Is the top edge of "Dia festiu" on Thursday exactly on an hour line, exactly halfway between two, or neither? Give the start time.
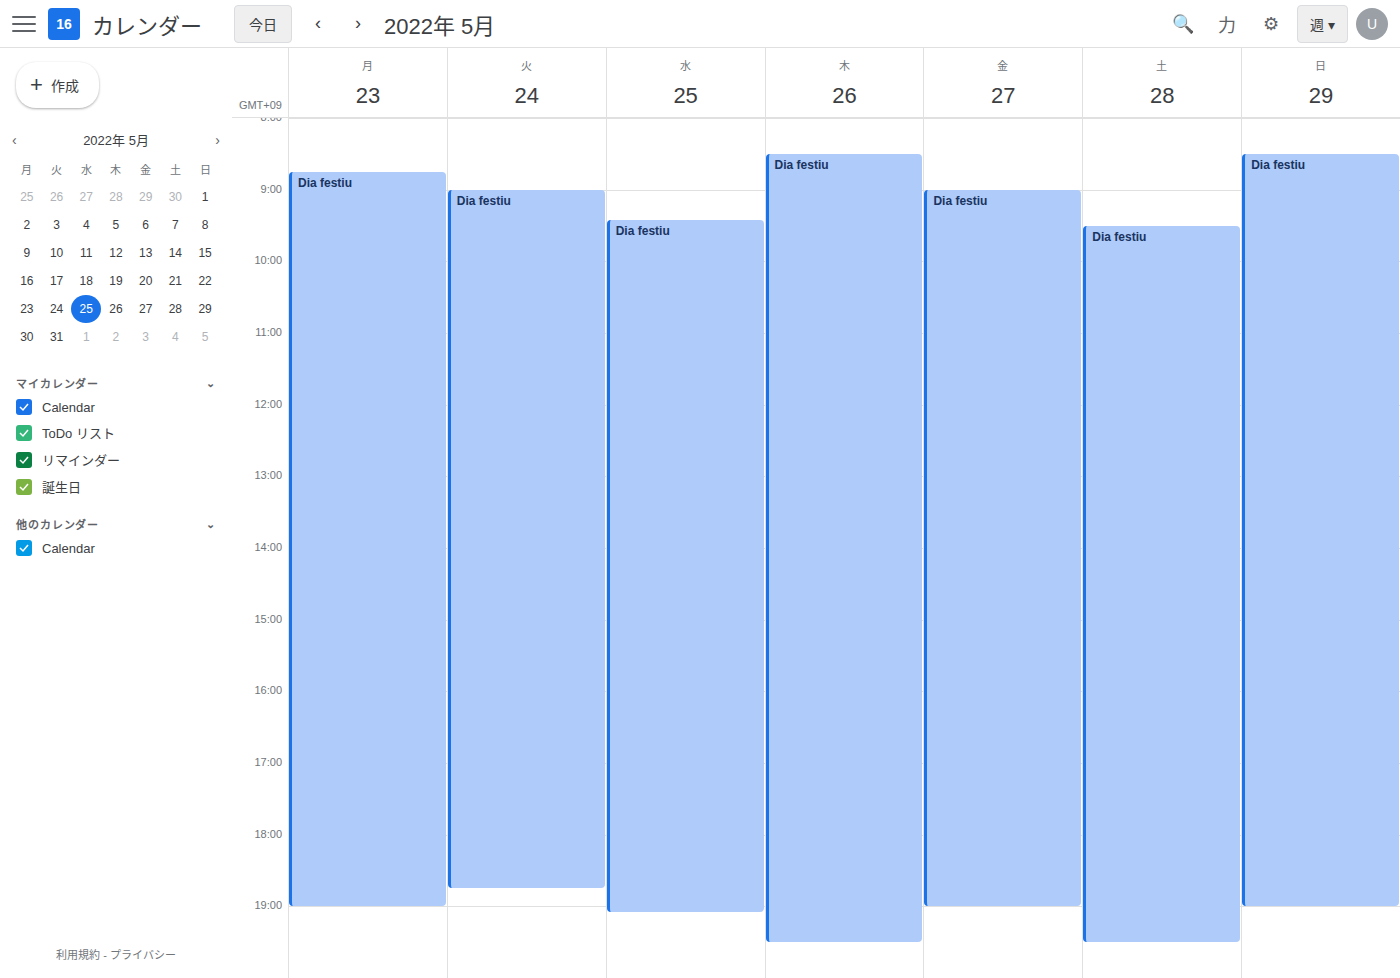
08:30 -- halfway between the 08:00 and 09:00 lines.